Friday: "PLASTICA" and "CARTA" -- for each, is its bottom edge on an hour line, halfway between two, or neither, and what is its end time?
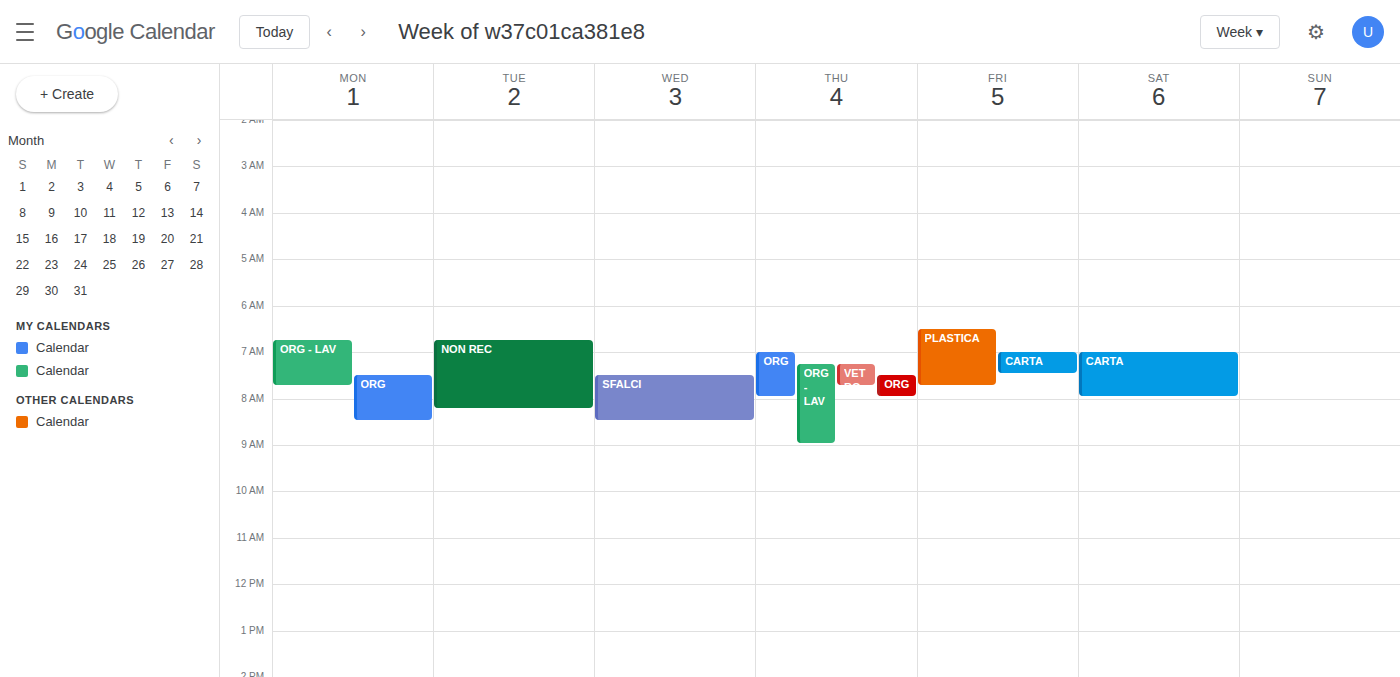
"PLASTICA": 07:45, neither: three quarters of the way from the 07:00 line to the 08:00 line. "CARTA": 07:30, halfway between the 07:00 and 08:00 lines.